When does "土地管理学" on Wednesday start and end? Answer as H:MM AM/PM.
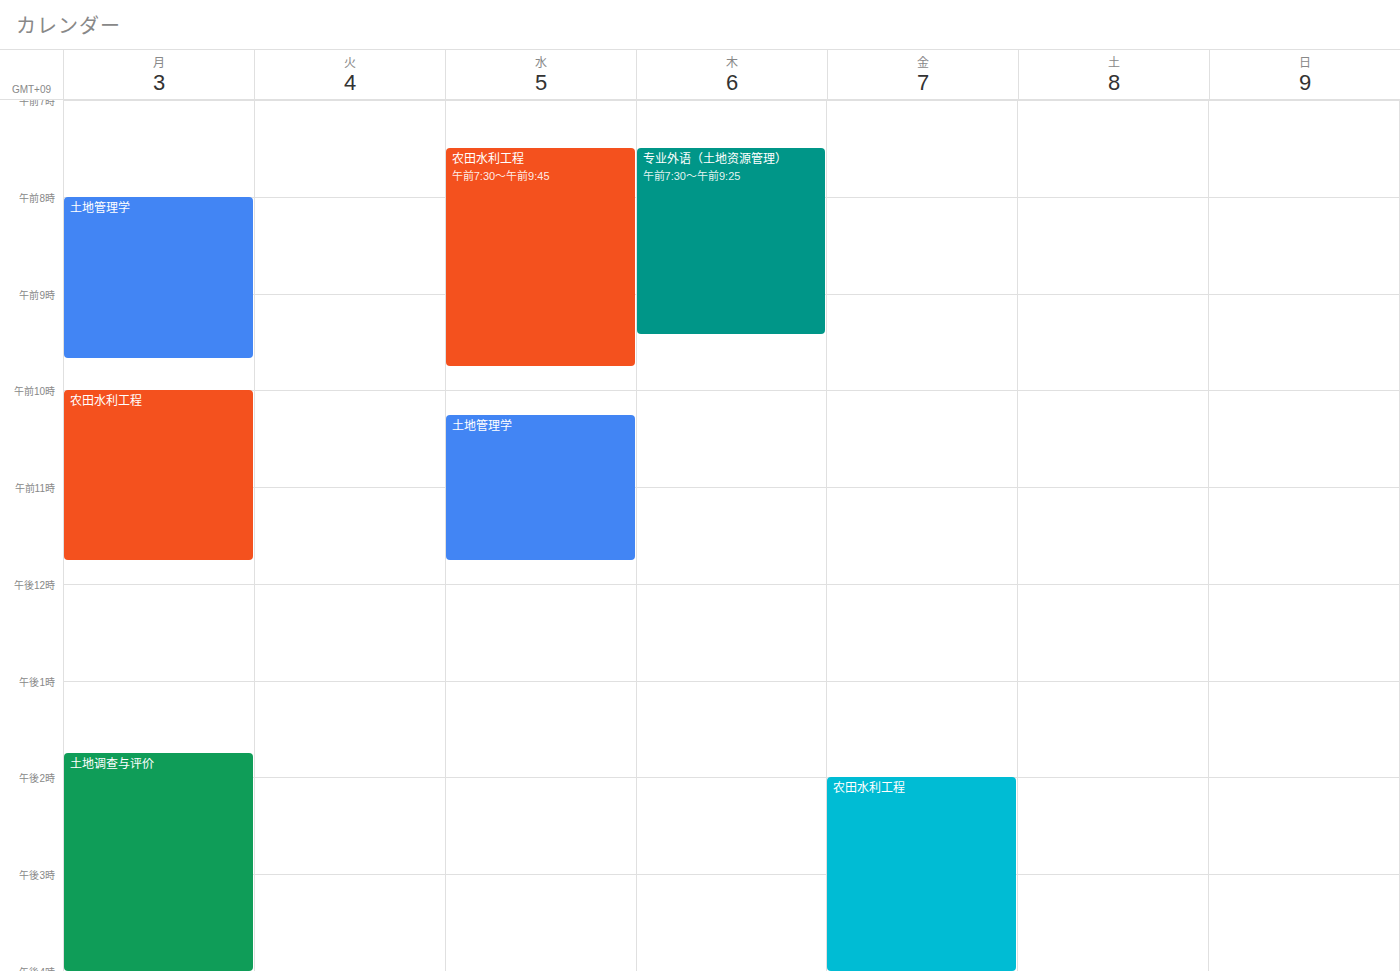
10:15 AM to 11:45 AM